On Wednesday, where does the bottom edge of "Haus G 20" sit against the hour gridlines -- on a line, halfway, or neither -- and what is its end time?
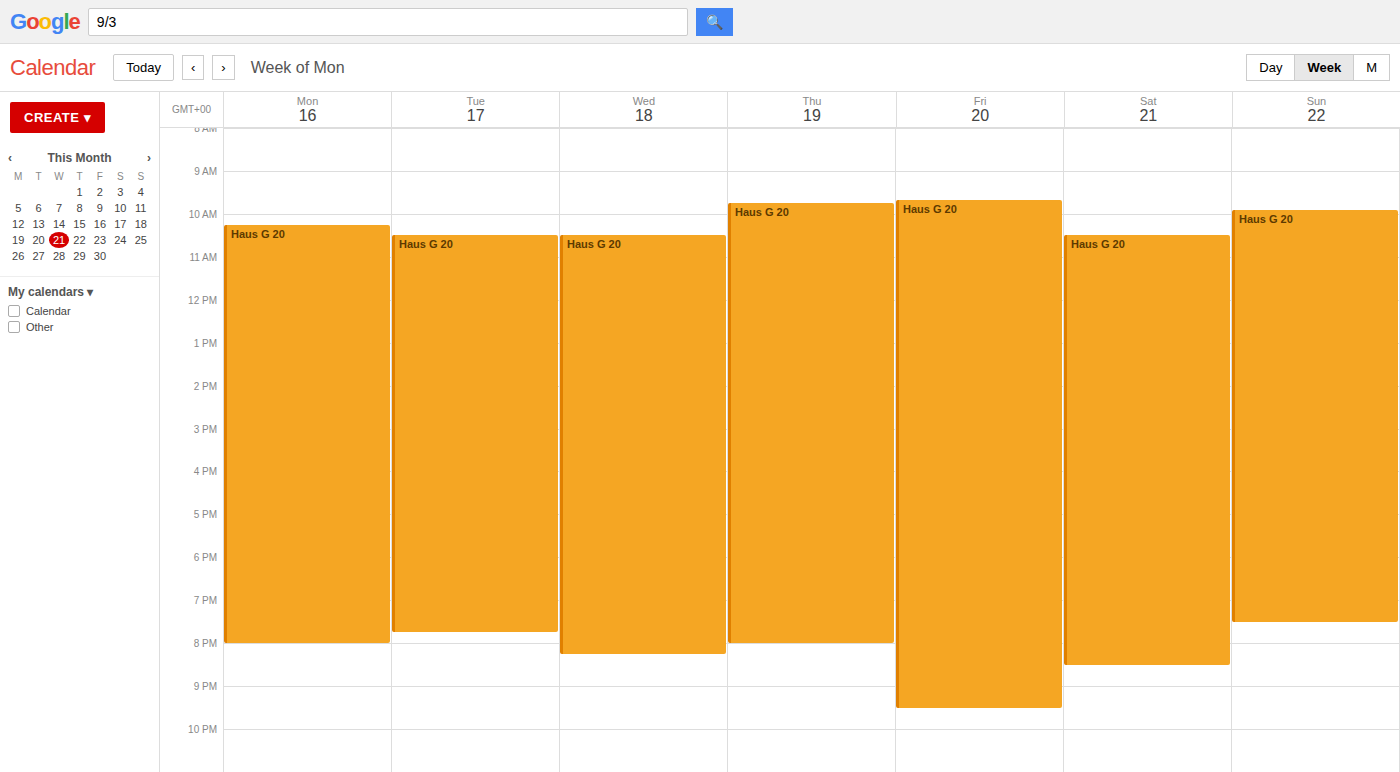
8:15 PM -- neither: a quarter of the way from the 8 PM line to the 9 PM line.